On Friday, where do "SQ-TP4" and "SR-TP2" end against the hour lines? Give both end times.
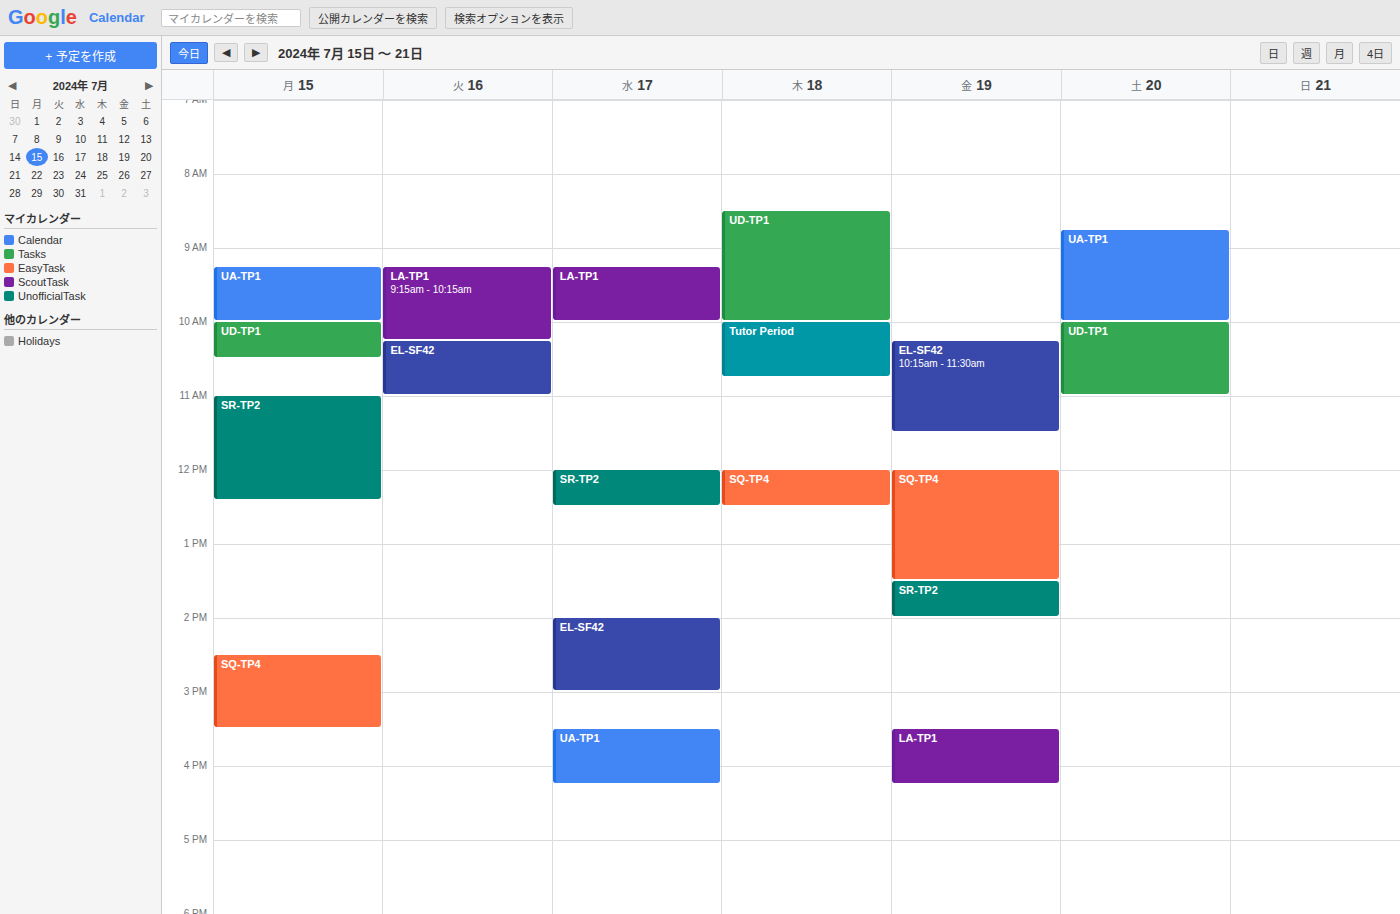
"SQ-TP4": 1:30 PM, halfway between the 1 PM and 2 PM lines. "SR-TP2": 2:00 PM, exactly on the 2 PM line.